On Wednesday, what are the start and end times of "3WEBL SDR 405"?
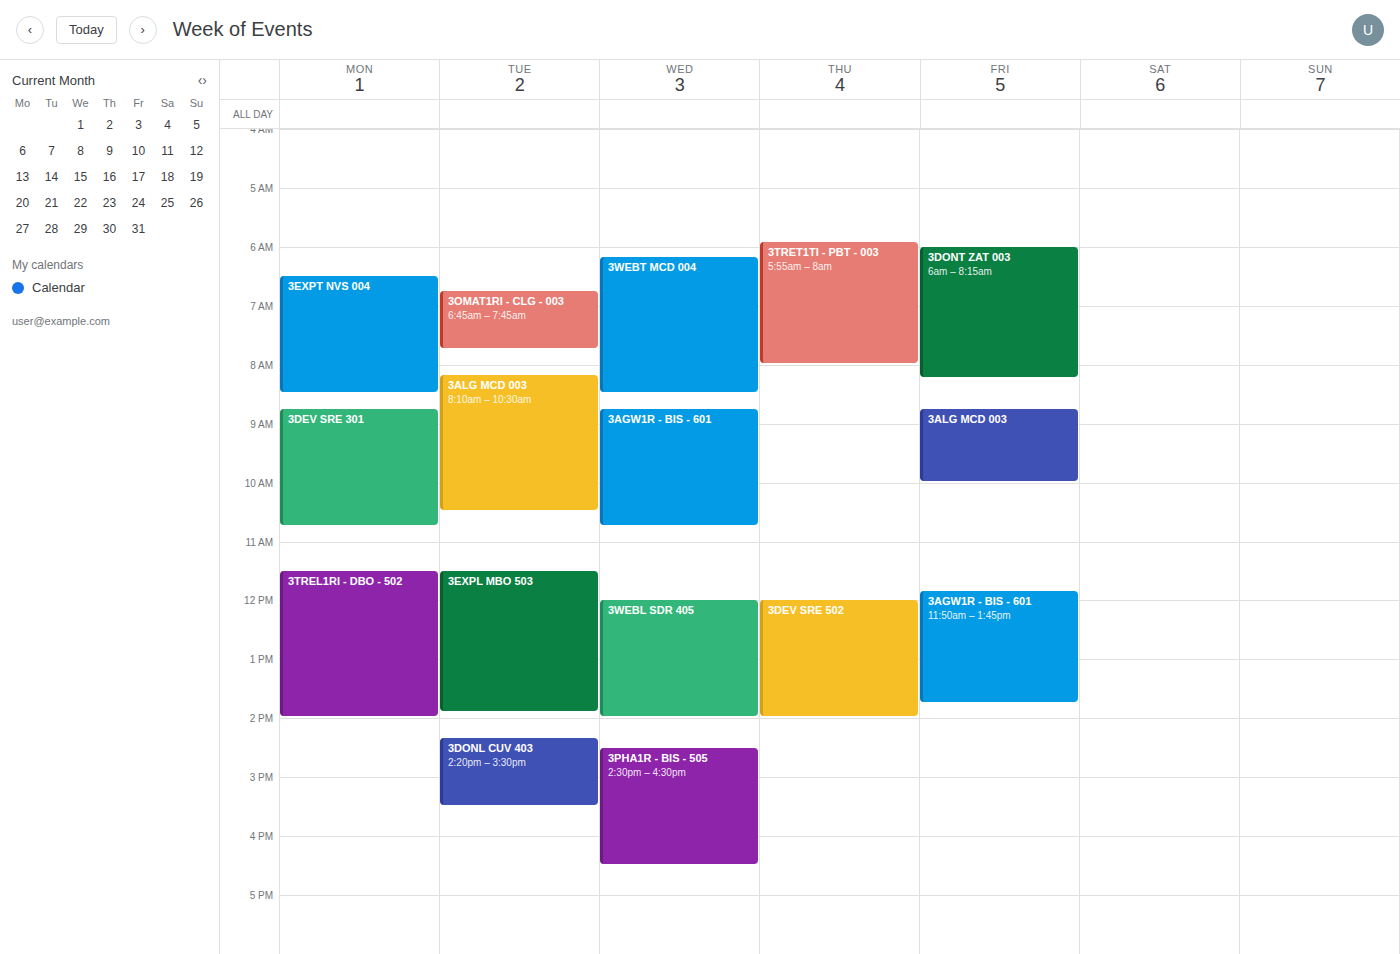
12:00 PM to 2:00 PM